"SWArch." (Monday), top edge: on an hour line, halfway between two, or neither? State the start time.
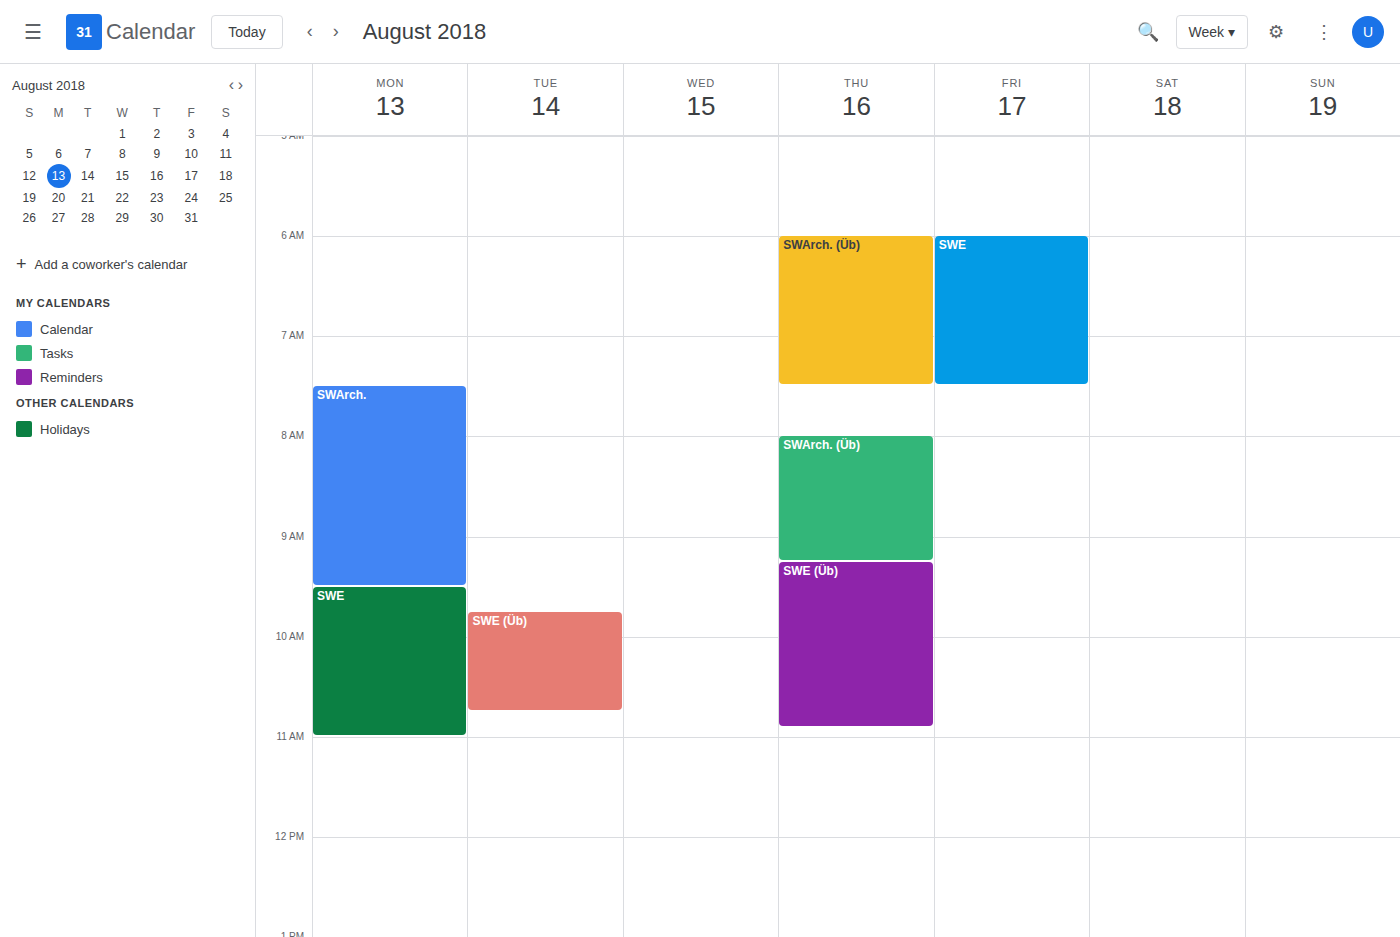
7:30 AM -- halfway between the 7 AM and 8 AM lines.